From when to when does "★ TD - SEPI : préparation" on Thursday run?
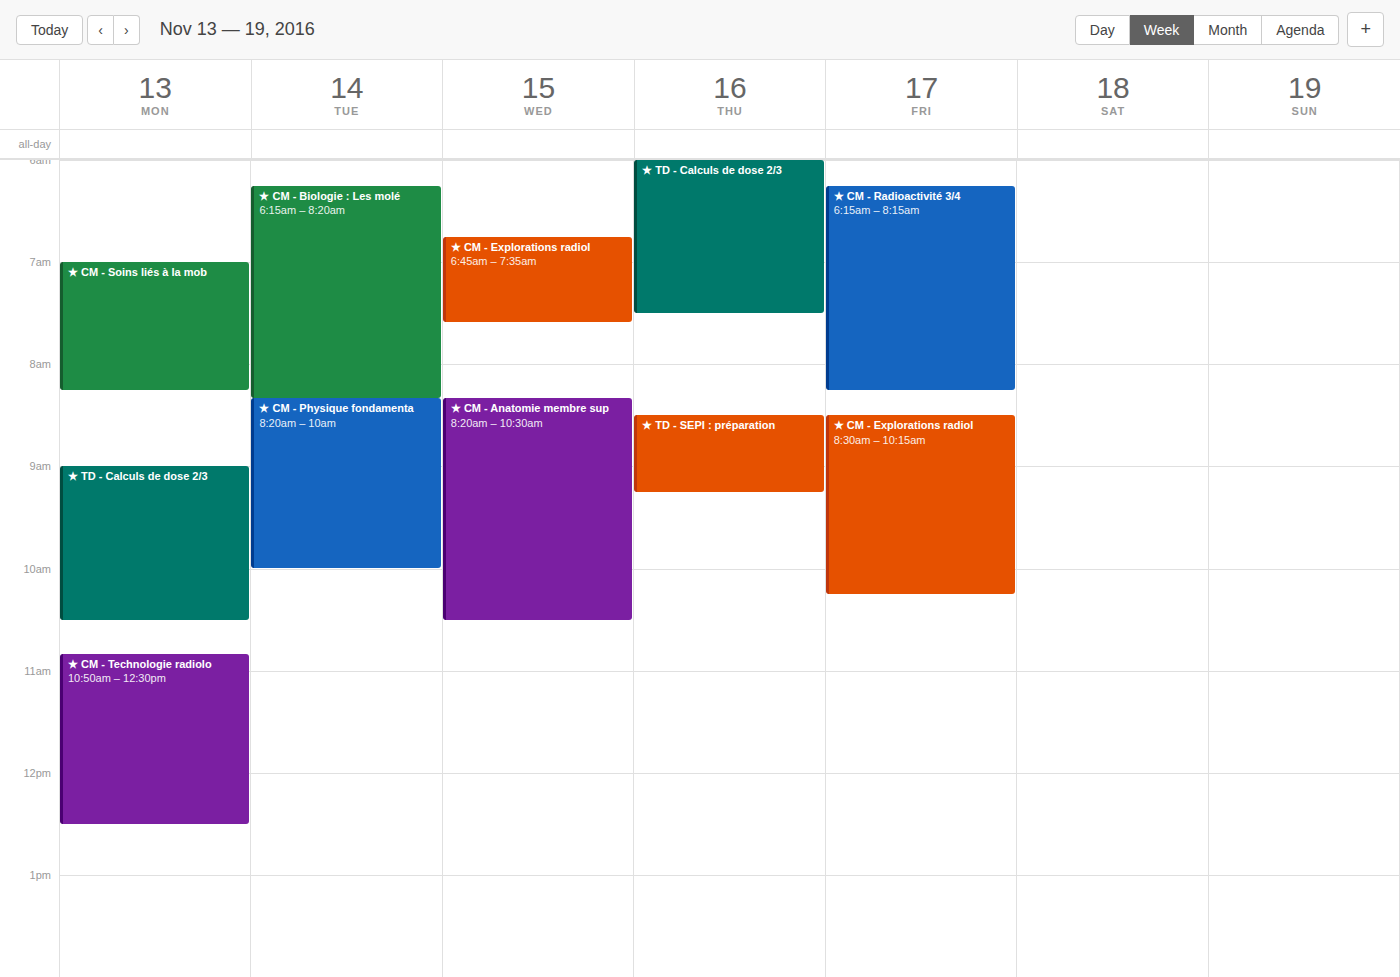
8:30 AM to 9:15 AM